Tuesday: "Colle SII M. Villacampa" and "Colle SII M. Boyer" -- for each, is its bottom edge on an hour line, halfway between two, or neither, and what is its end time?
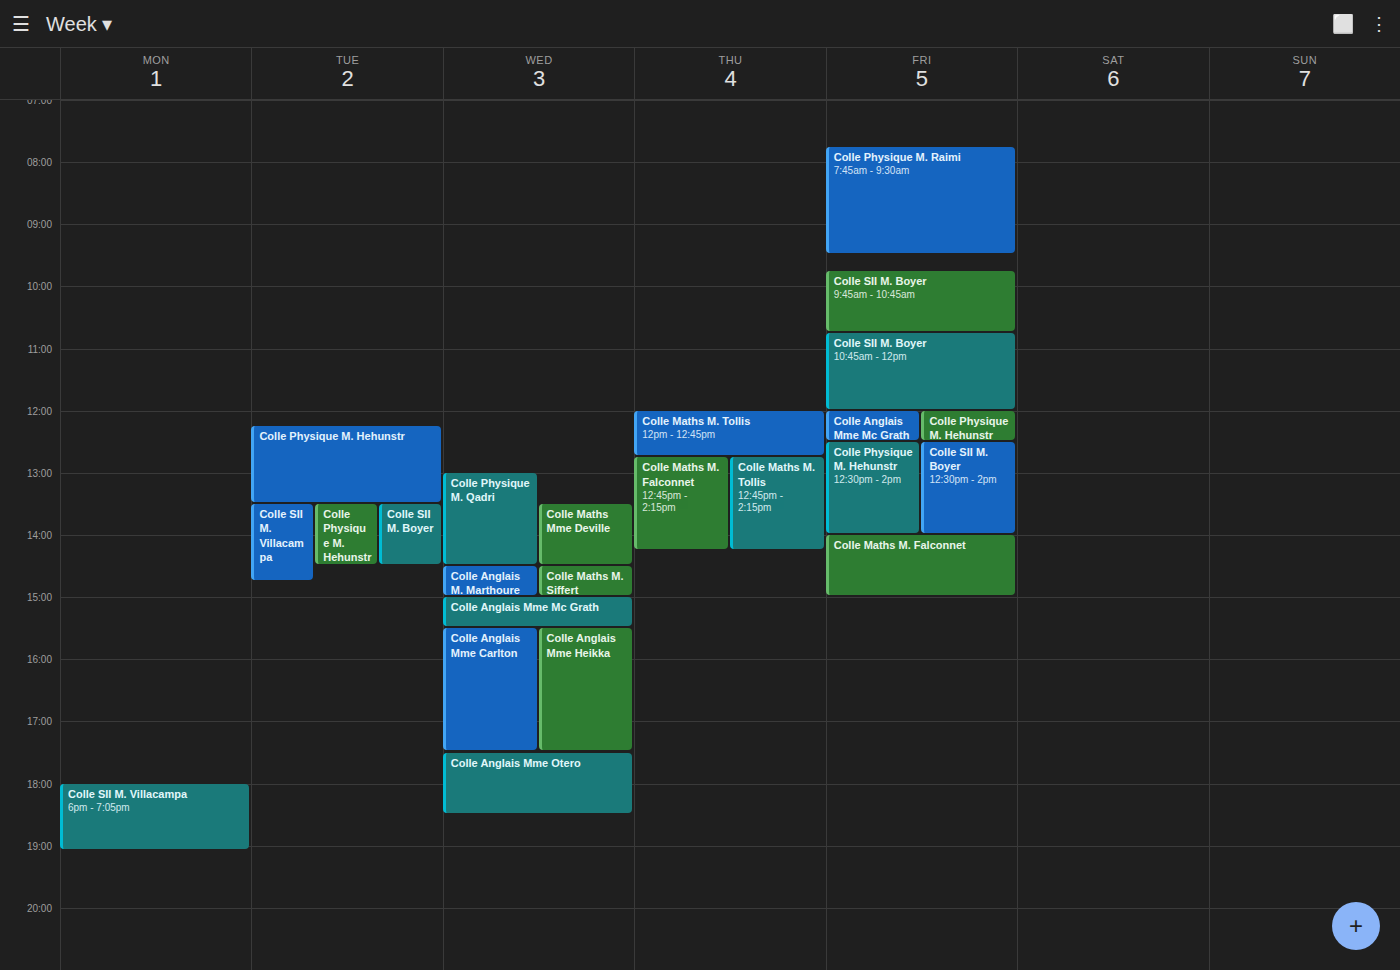
"Colle SII M. Villacampa": 2:45 PM, neither: three quarters of the way from the 2 PM line to the 3 PM line. "Colle SII M. Boyer": 2:30 PM, halfway between the 2 PM and 3 PM lines.